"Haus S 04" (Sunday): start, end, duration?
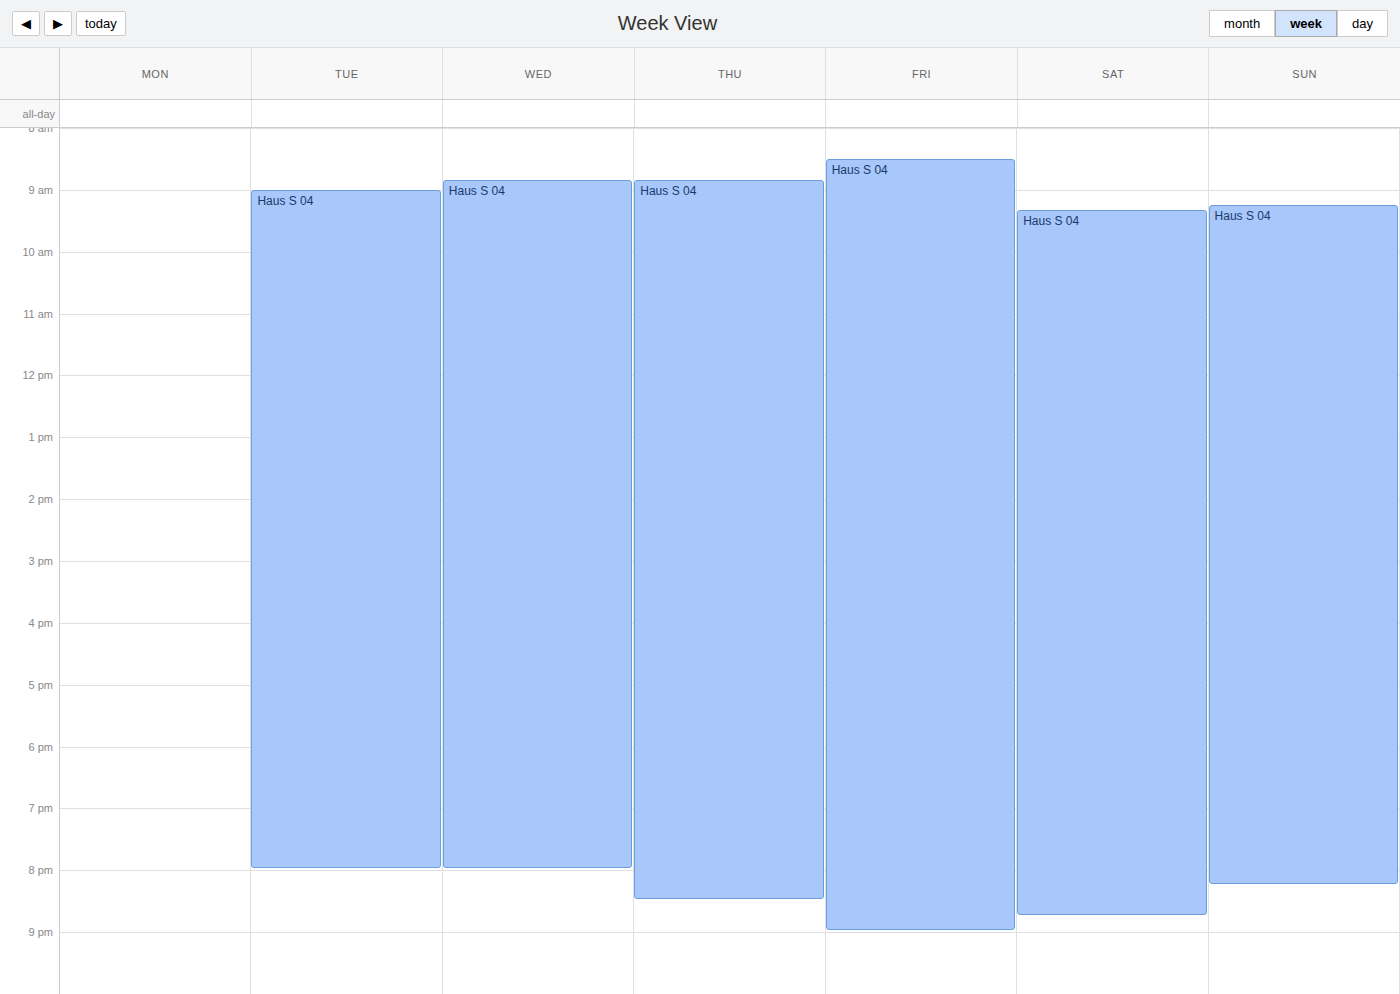
9:15 AM to 8:15 PM, 11 hours